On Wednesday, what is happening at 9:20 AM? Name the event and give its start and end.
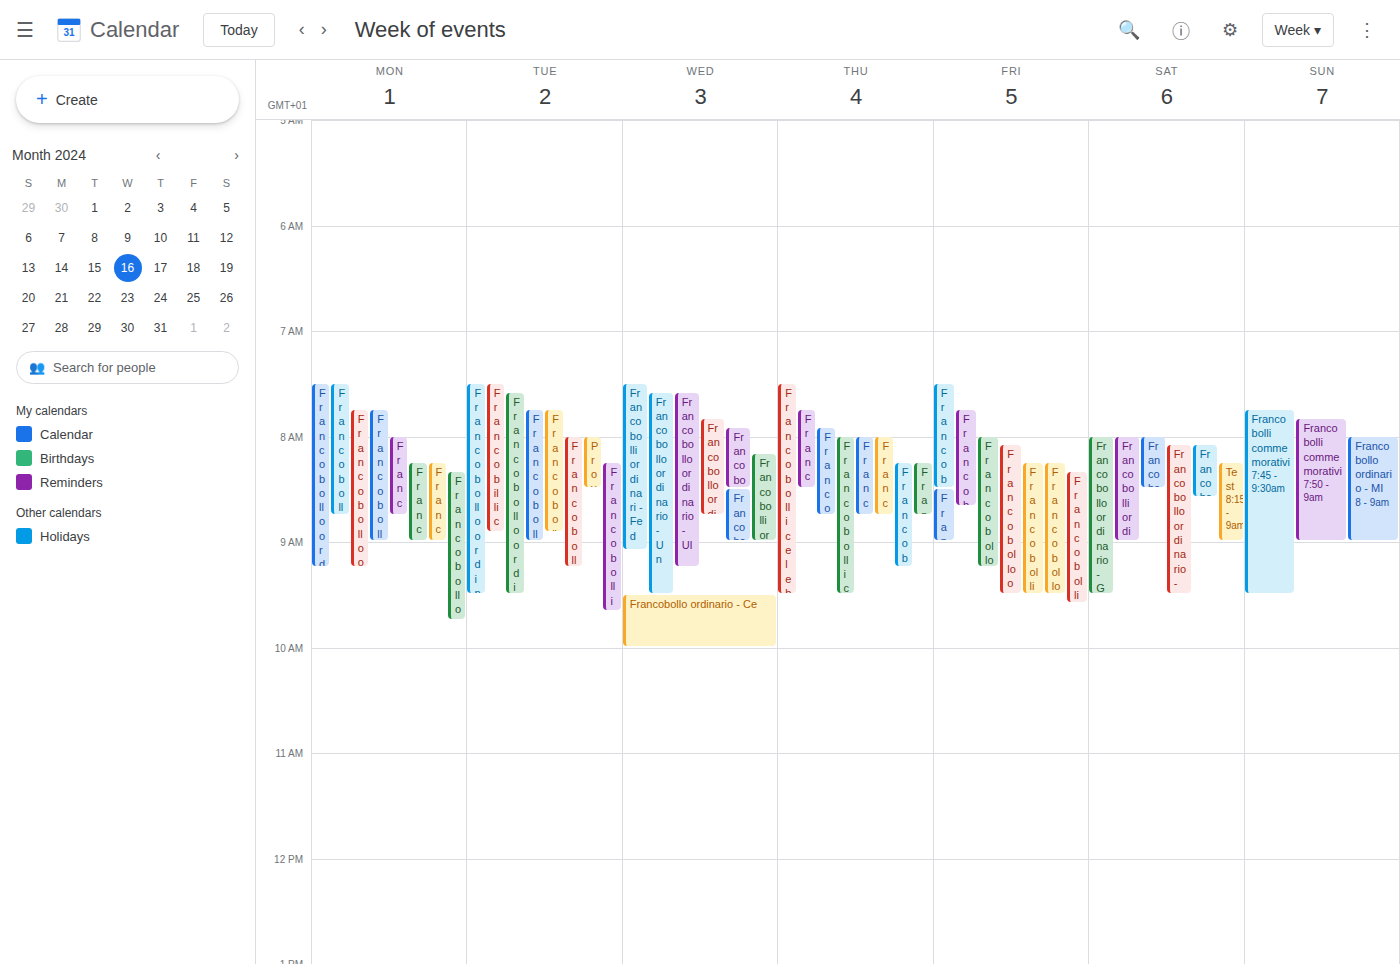
"Francobollo ordinario - Un", 7:35 AM to 9:30 AM